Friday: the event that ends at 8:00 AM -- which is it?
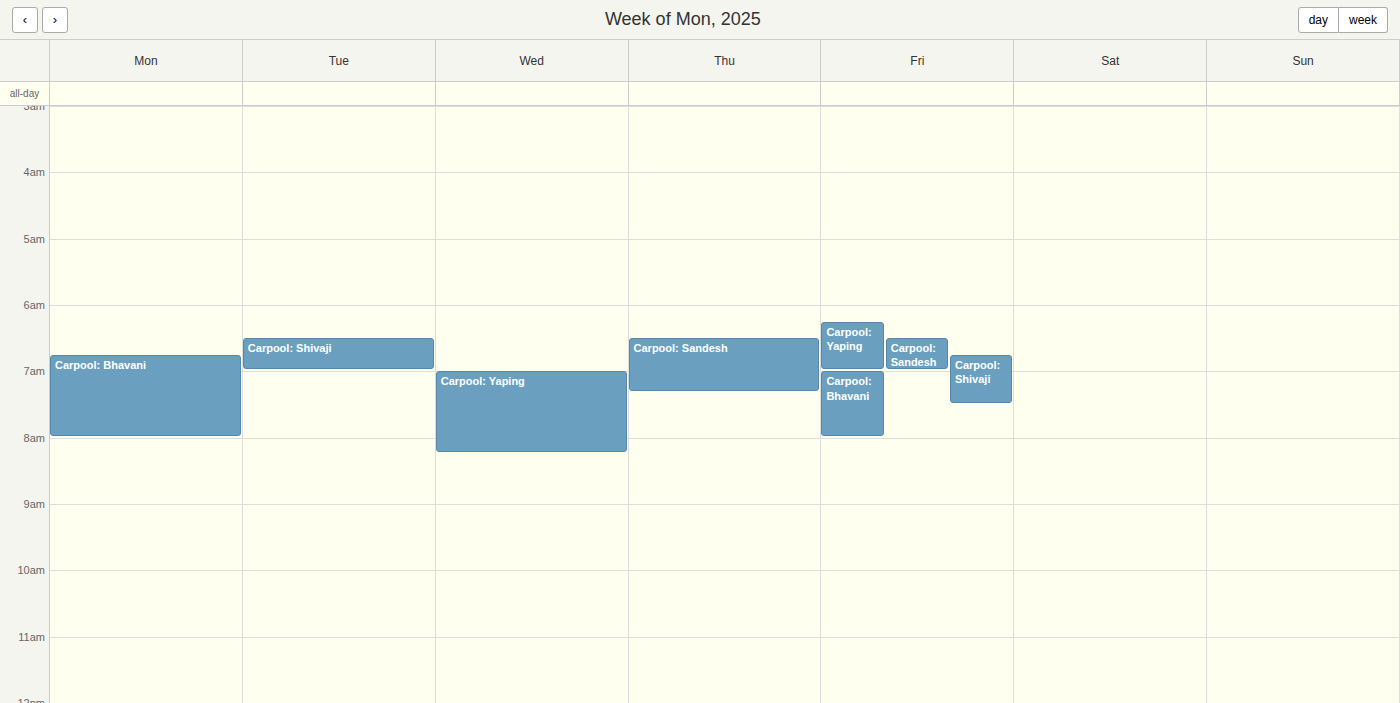
"Carpool: Bhavani"